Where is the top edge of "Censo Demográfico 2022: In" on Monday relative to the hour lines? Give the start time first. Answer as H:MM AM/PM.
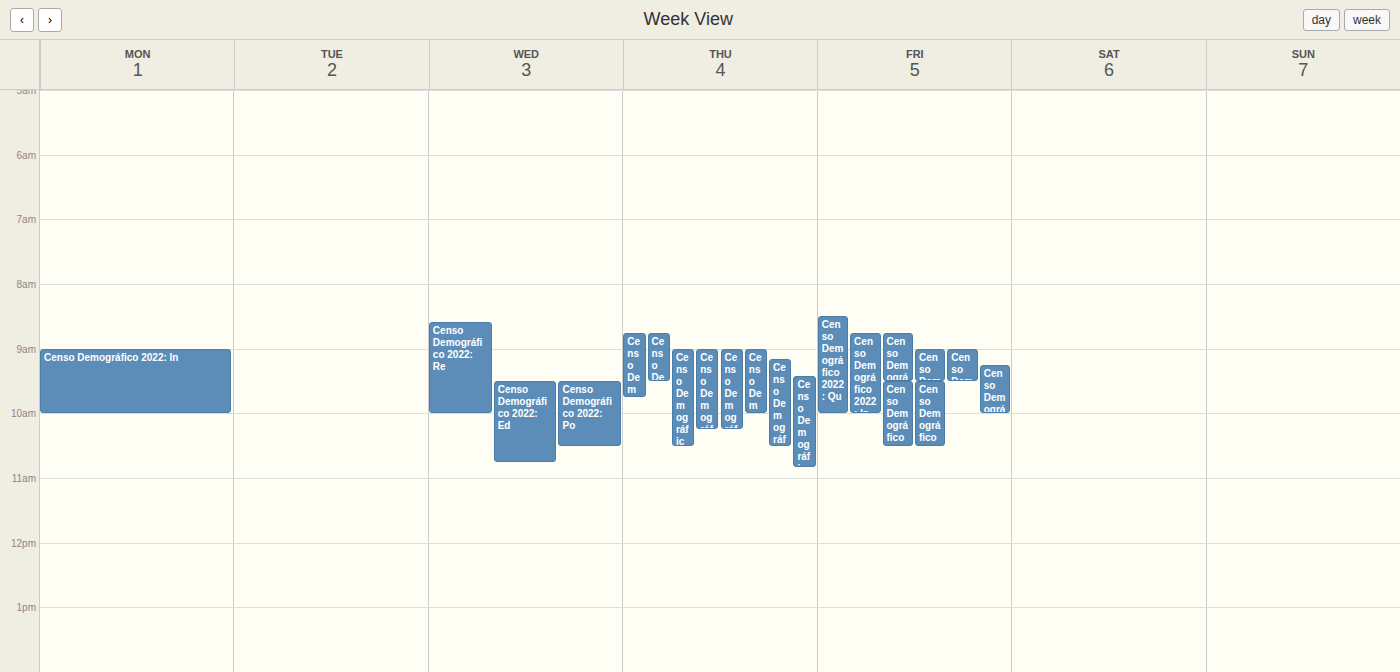
9:00 AM -- exactly on the 9 AM line.